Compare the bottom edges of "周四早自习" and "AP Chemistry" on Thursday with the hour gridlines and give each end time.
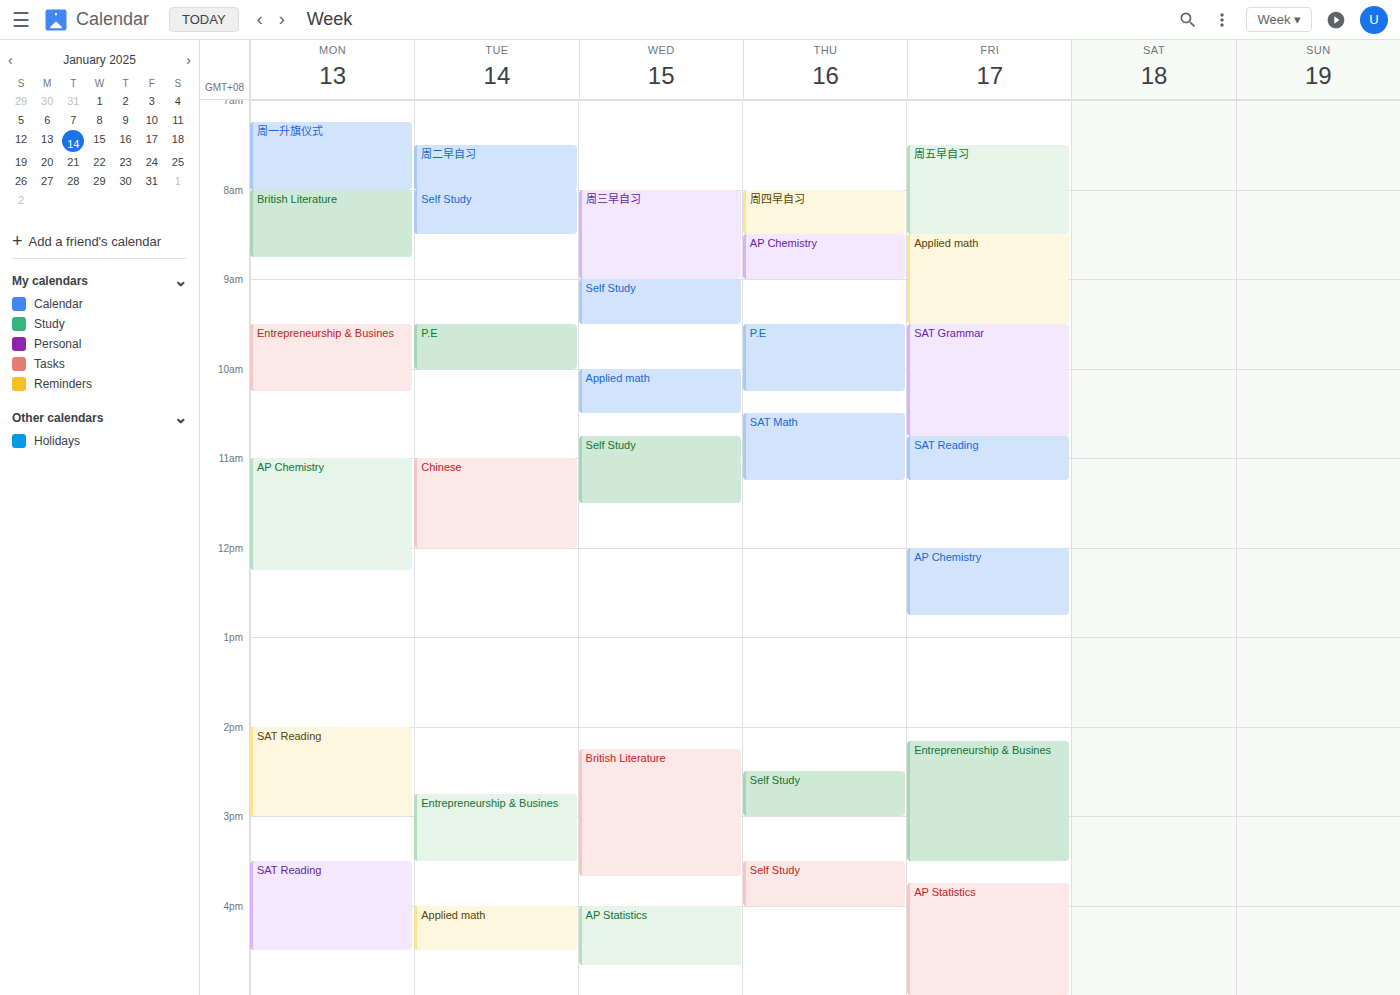
"周四早自习": 8:30 AM, halfway between the 8 AM and 9 AM lines. "AP Chemistry": 9:00 AM, exactly on the 9 AM line.